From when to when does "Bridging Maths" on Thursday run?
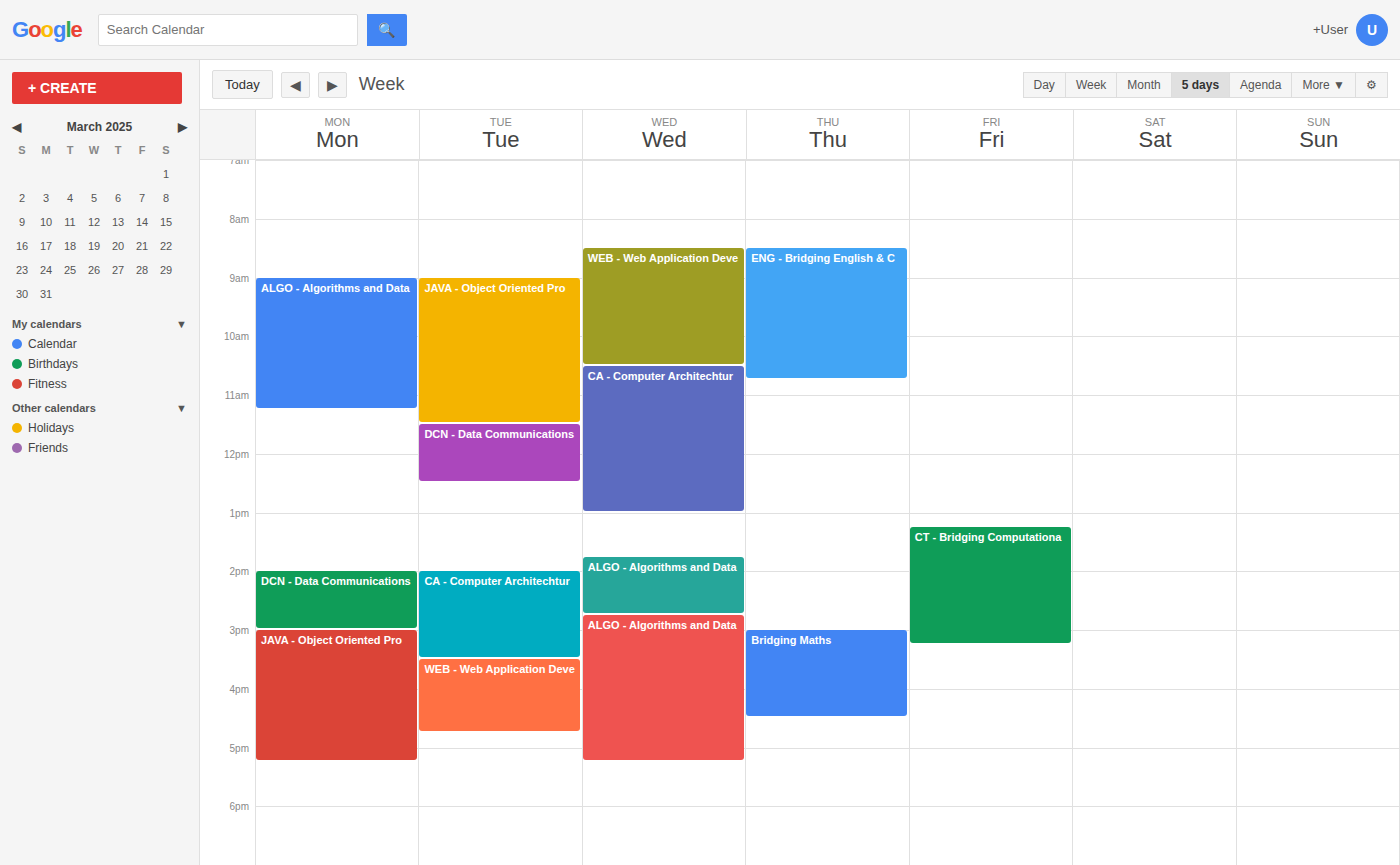
3:00 PM to 4:30 PM